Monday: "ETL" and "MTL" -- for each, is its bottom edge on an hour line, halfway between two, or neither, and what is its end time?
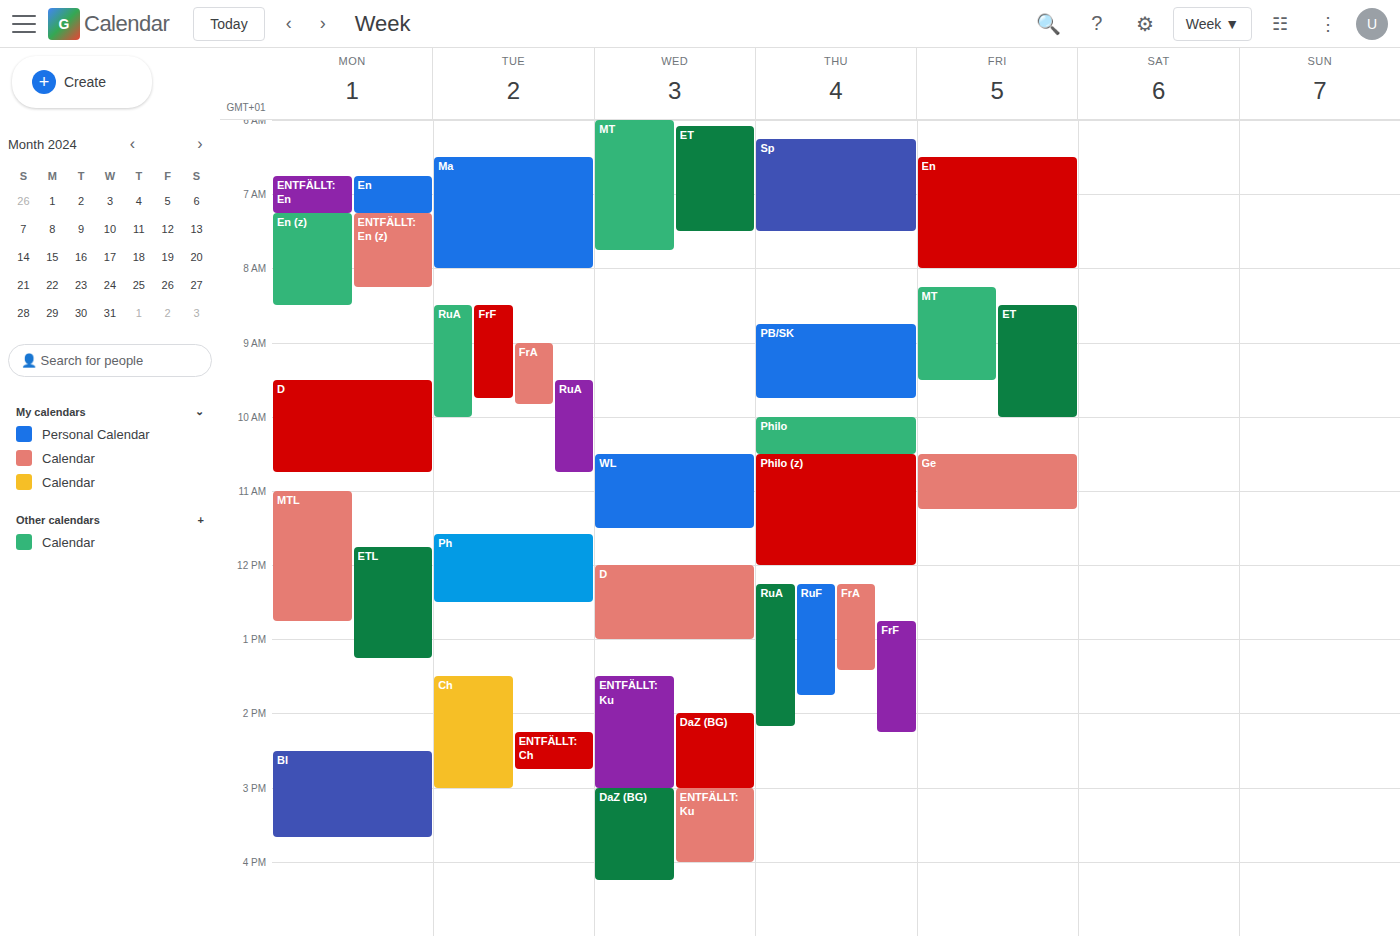
"ETL": 1:15 PM, neither: a quarter of the way from the 1 PM line to the 2 PM line. "MTL": 12:45 PM, neither: three quarters of the way from the 12 PM line to the 1 PM line.